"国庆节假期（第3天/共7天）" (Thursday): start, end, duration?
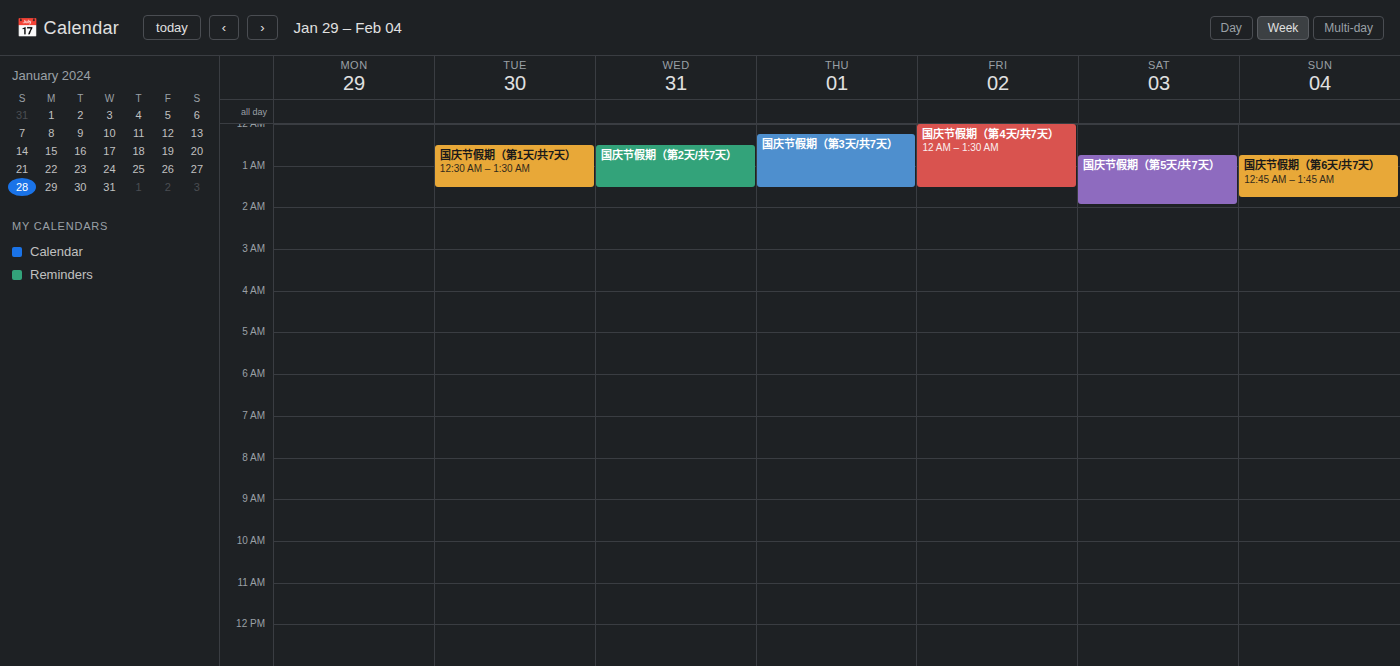
00:15 to 01:30, 1 hour 15 minutes